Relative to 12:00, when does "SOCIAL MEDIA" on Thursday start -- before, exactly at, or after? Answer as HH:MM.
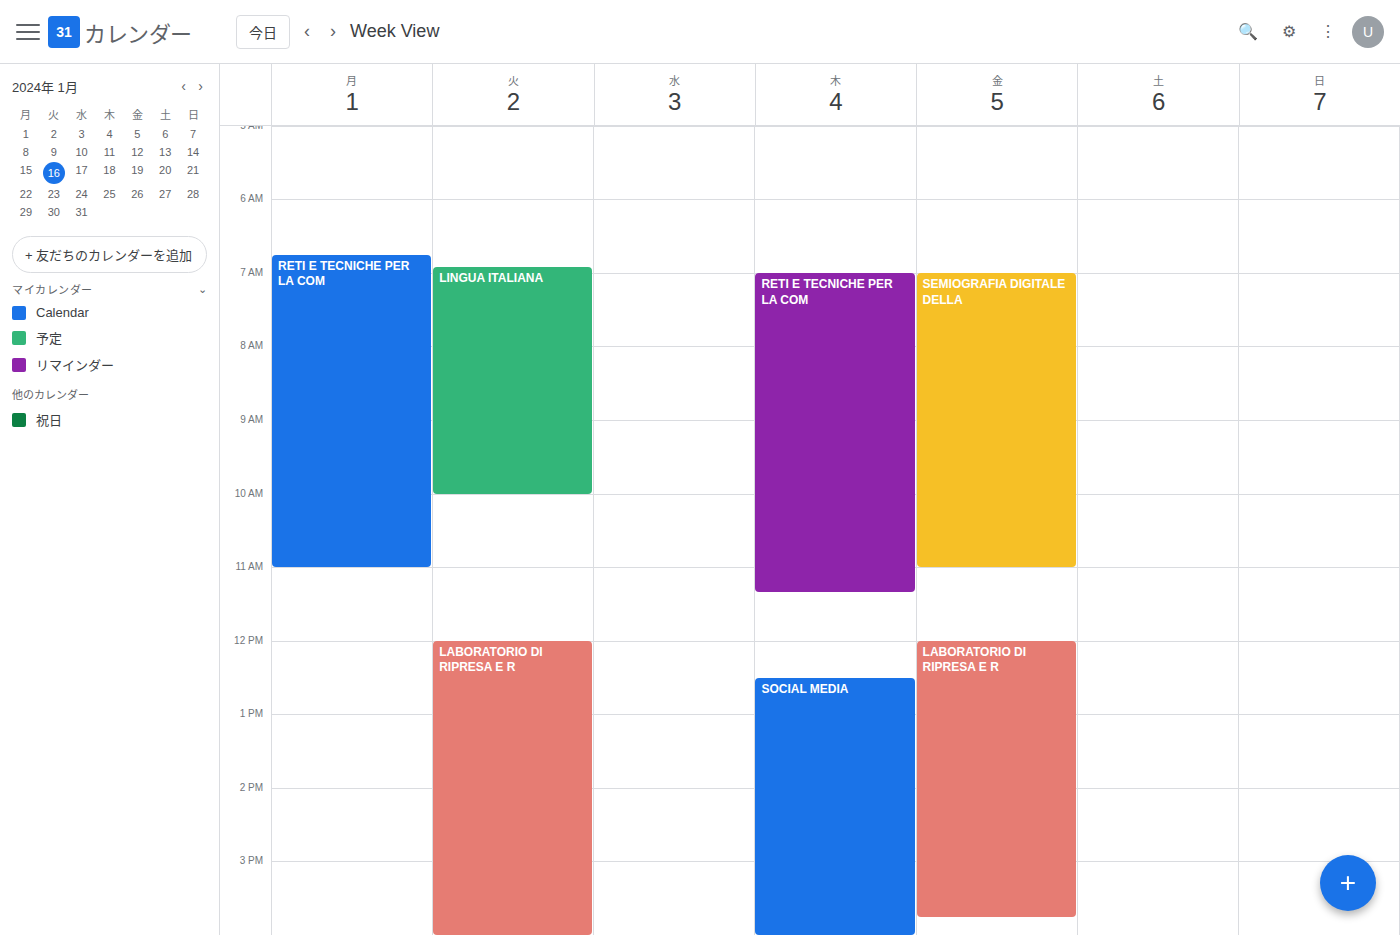
12:30 -- after 12:00, 30 minutes below the 12:00 line.